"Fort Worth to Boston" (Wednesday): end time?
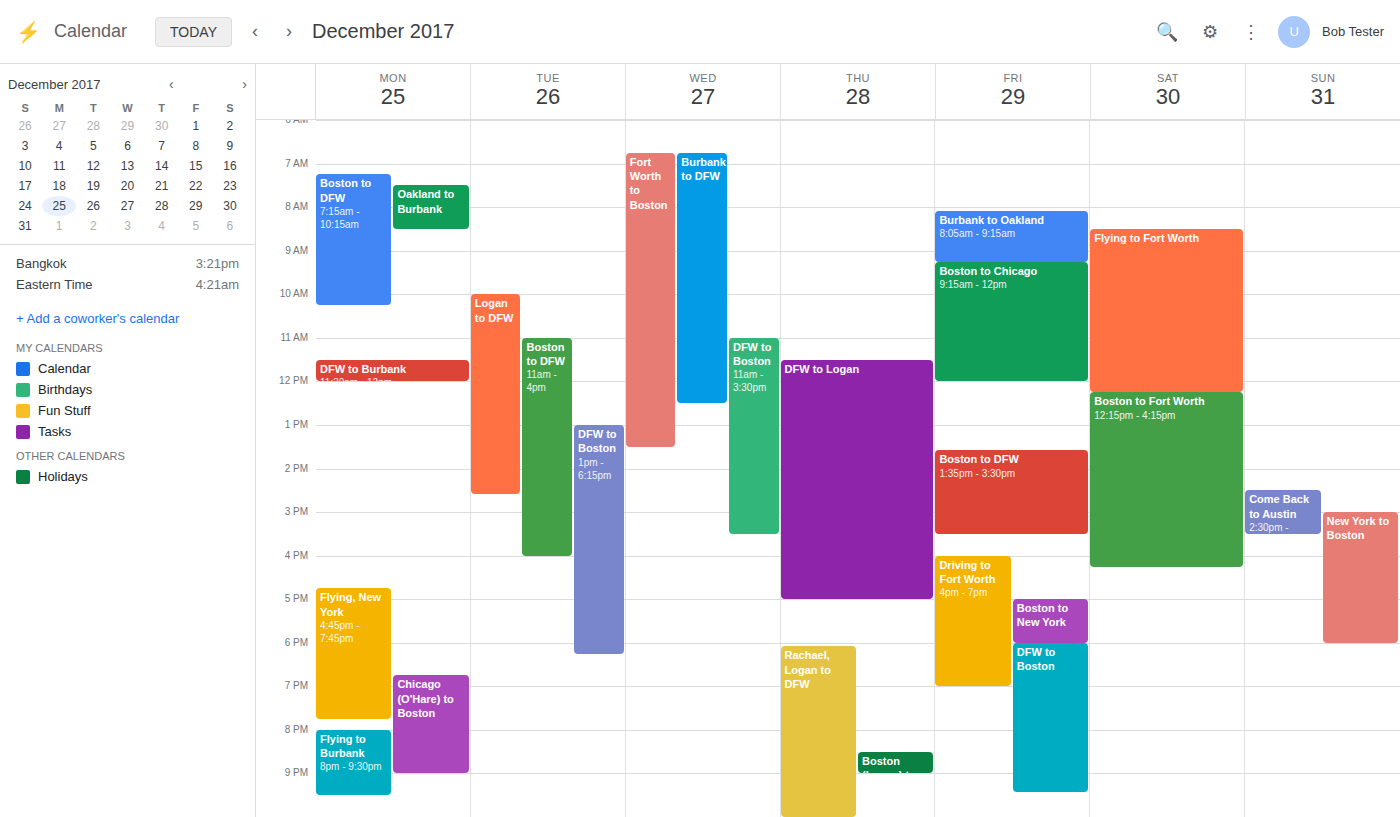
1:30 PM